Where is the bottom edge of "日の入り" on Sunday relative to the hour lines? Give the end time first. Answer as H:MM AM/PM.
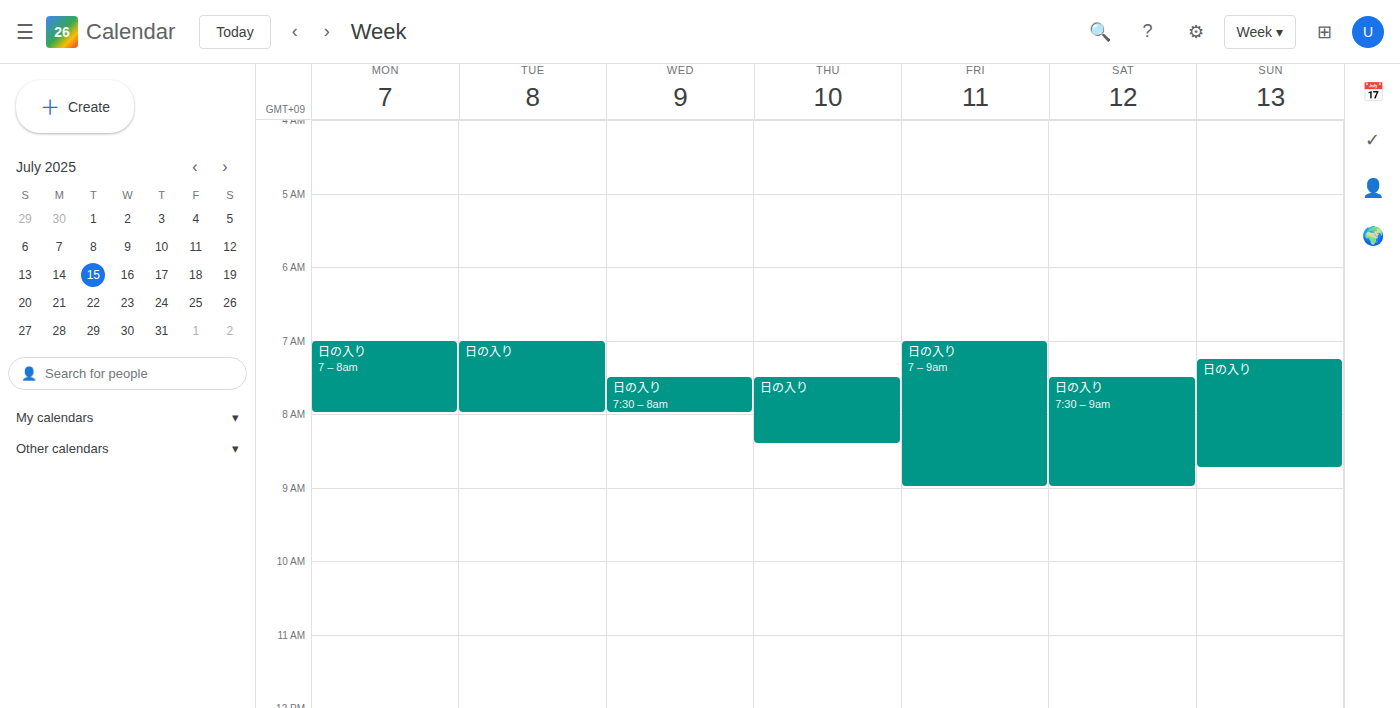
8:45 AM -- neither: three quarters of the way from the 8 AM line to the 9 AM line.